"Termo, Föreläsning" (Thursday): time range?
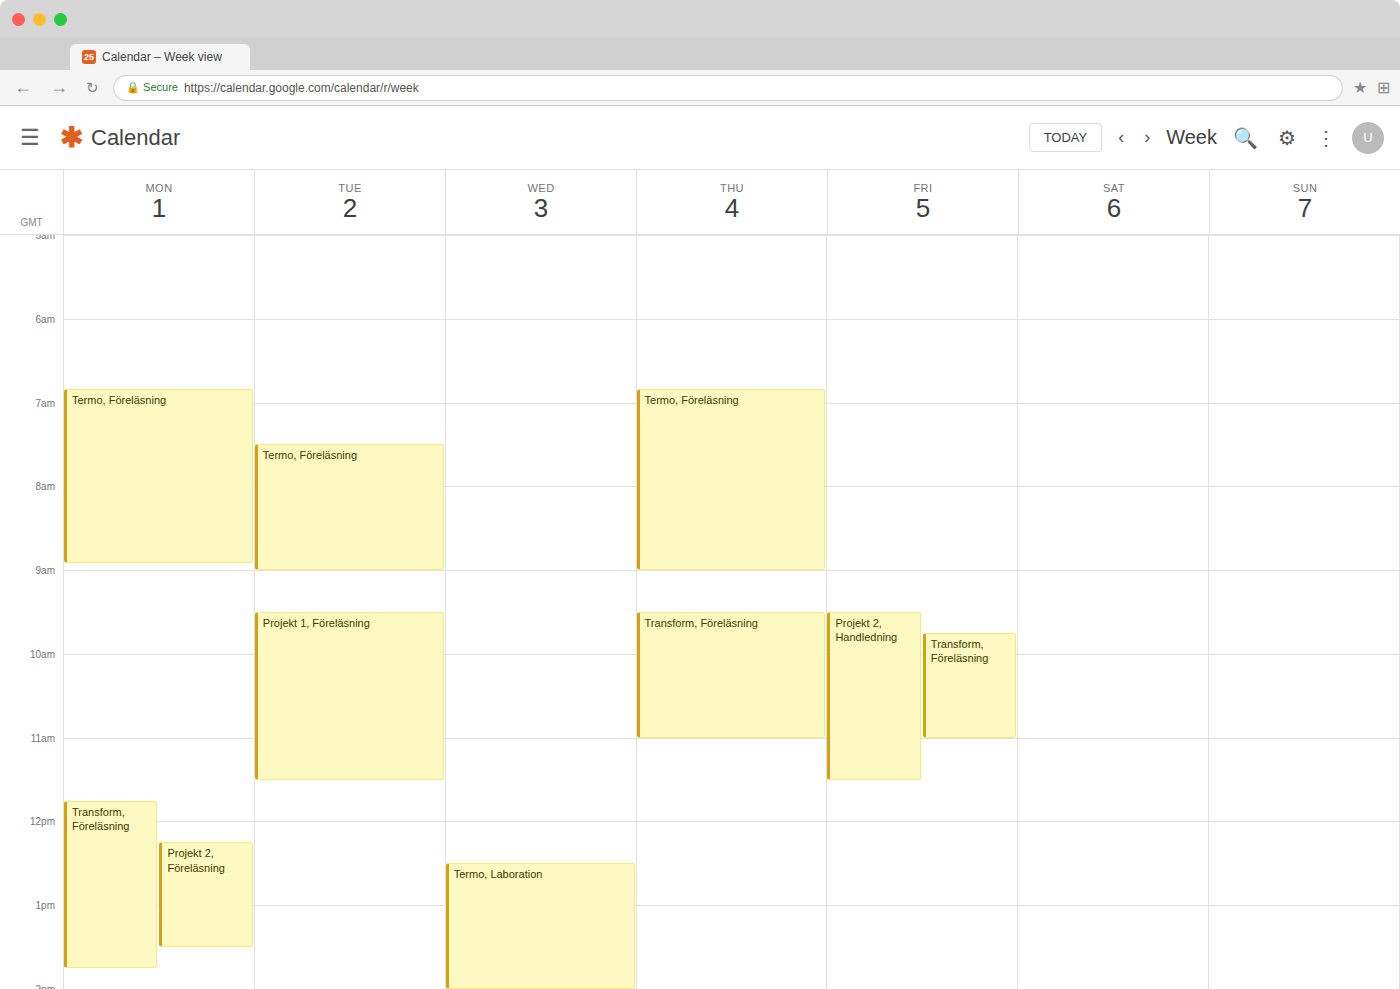
6:50 AM to 9:00 AM